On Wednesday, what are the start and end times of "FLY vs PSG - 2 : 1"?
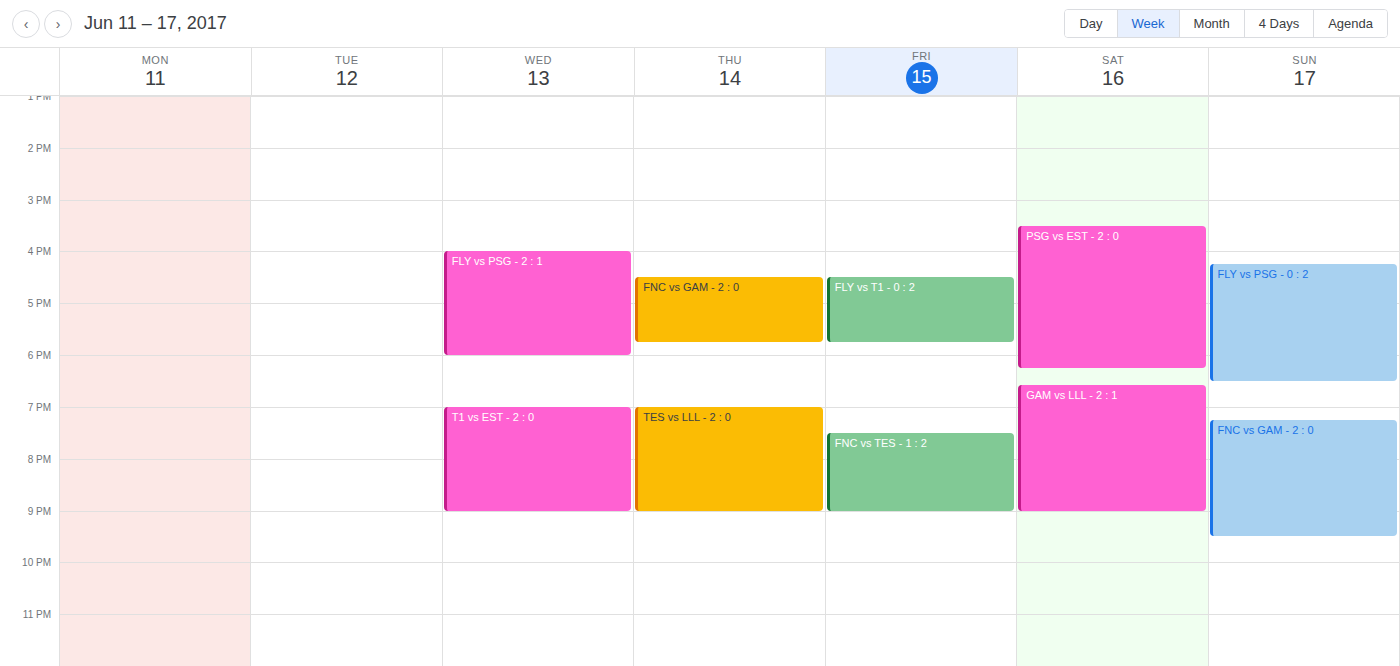
4:00 PM to 6:00 PM